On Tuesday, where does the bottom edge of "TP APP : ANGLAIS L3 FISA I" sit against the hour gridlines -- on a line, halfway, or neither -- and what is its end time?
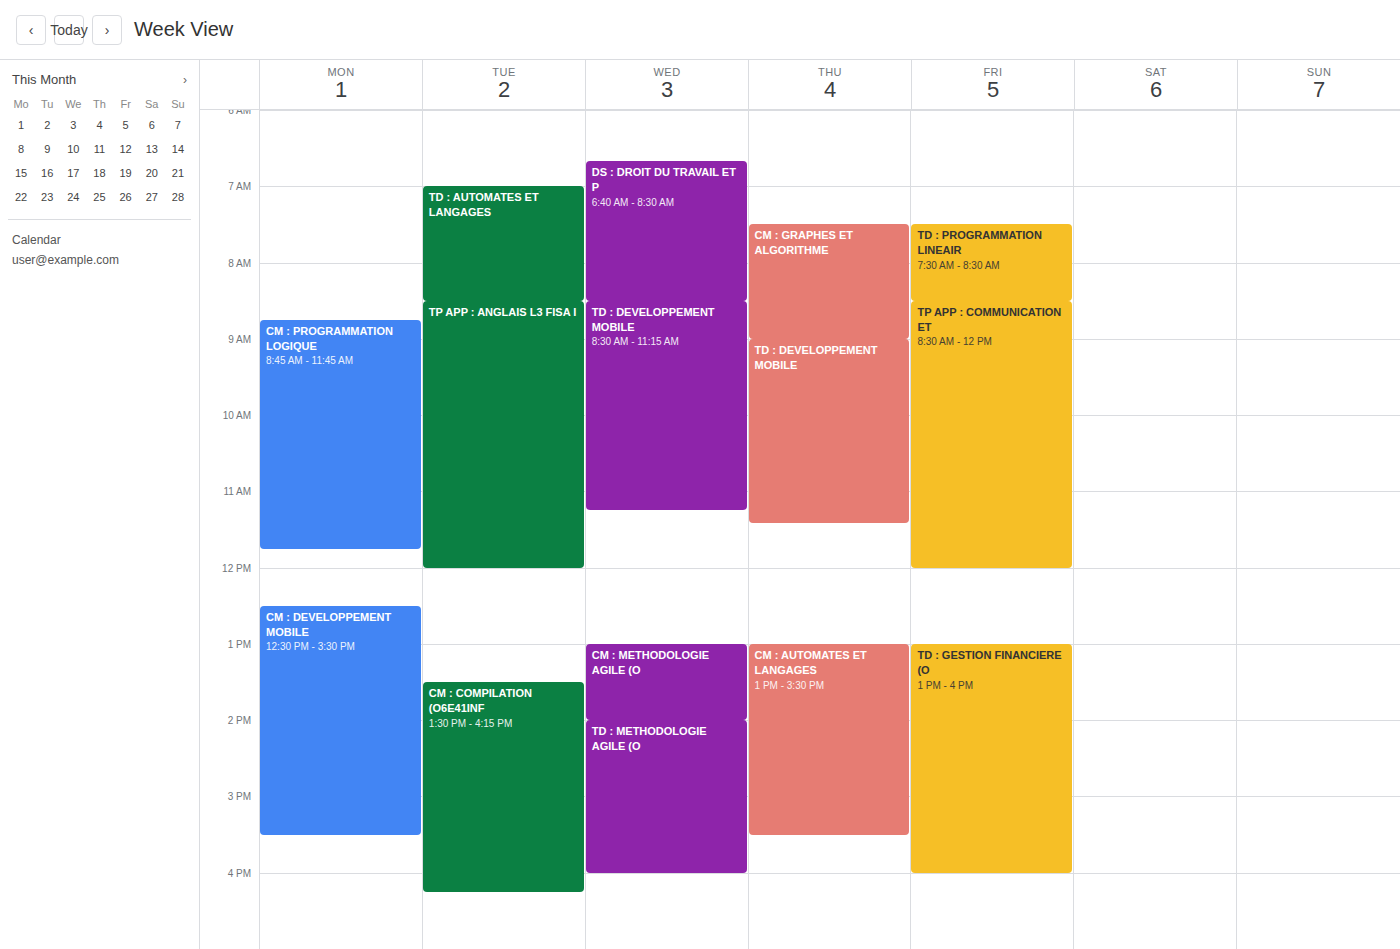
12:00 PM -- exactly on the 12 PM line.